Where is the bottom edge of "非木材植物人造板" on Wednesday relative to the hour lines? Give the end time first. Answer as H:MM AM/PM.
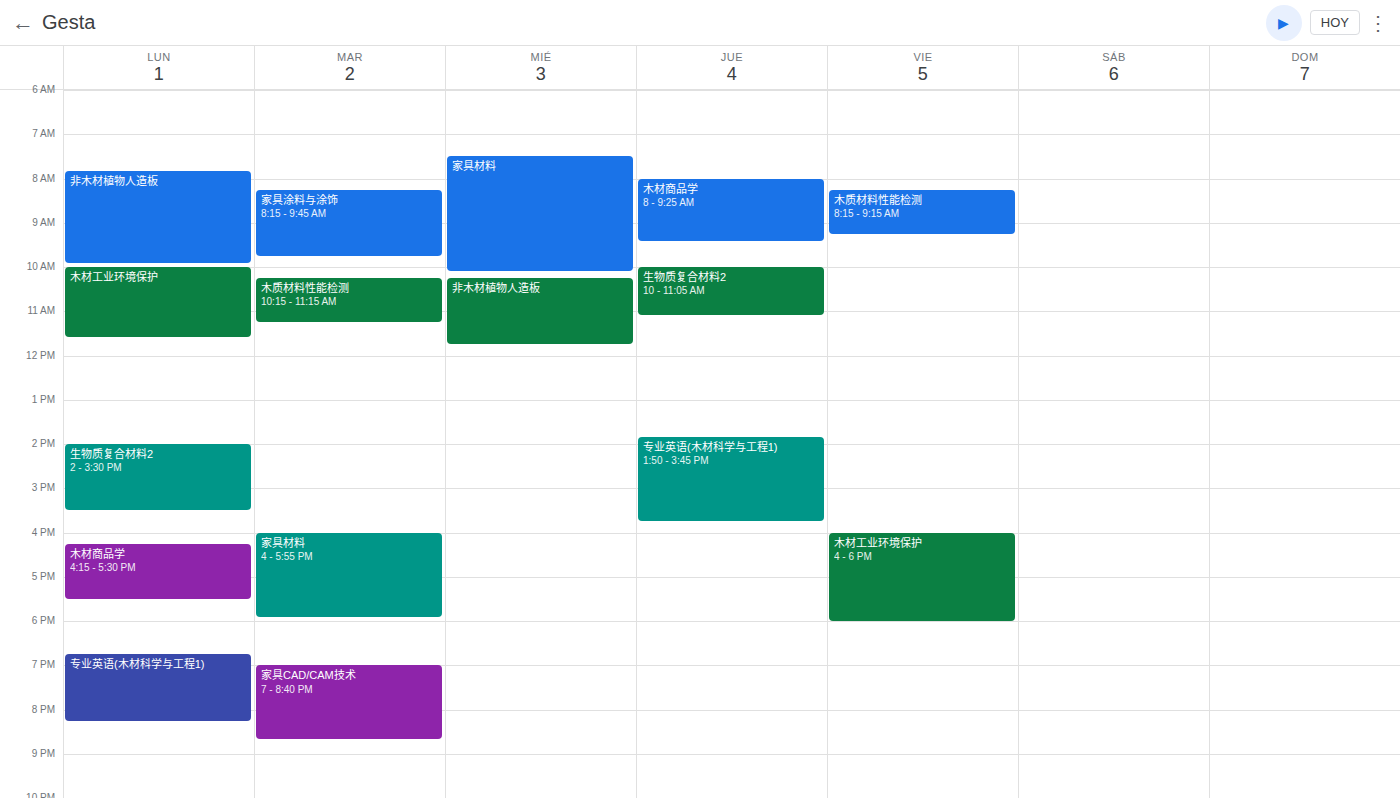
11:45 AM -- neither: three quarters of the way from the 11 AM line to the 12 PM line.